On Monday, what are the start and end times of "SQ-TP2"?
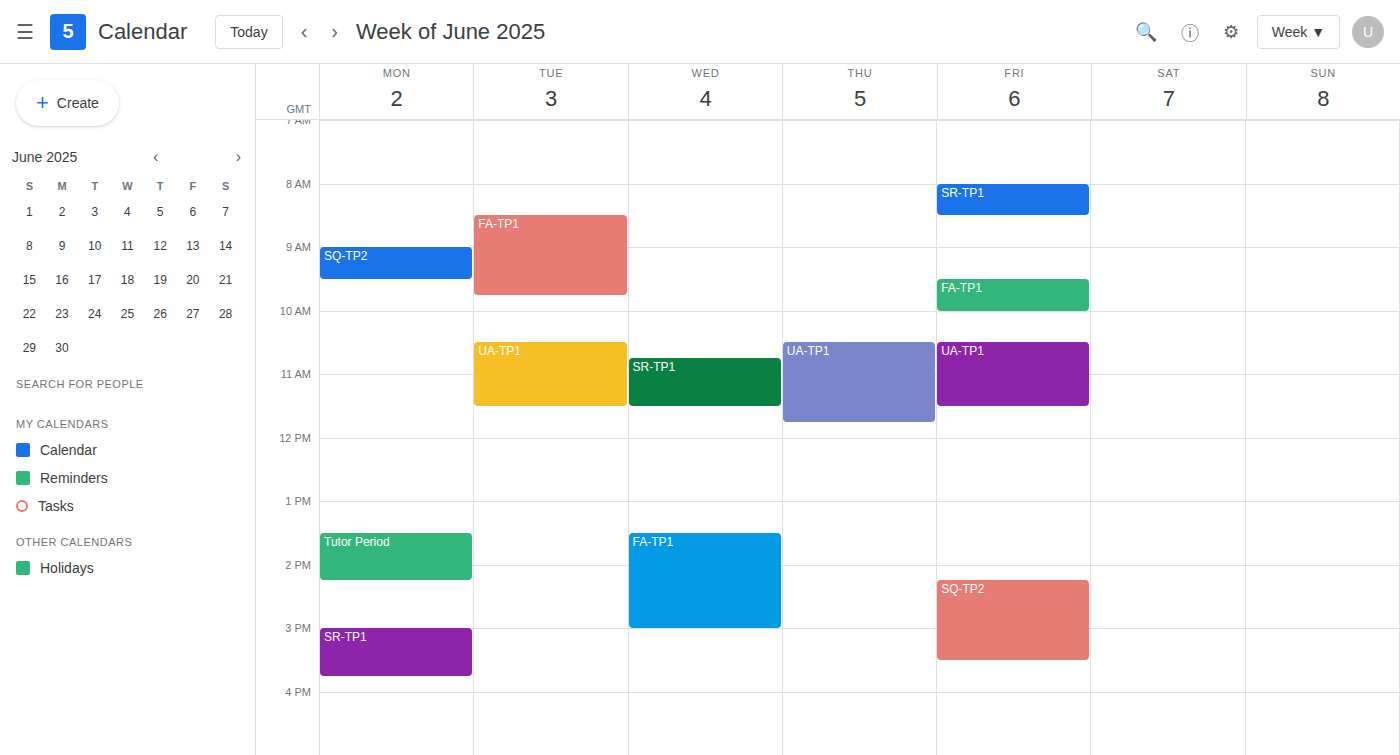
9:00 AM to 9:30 AM